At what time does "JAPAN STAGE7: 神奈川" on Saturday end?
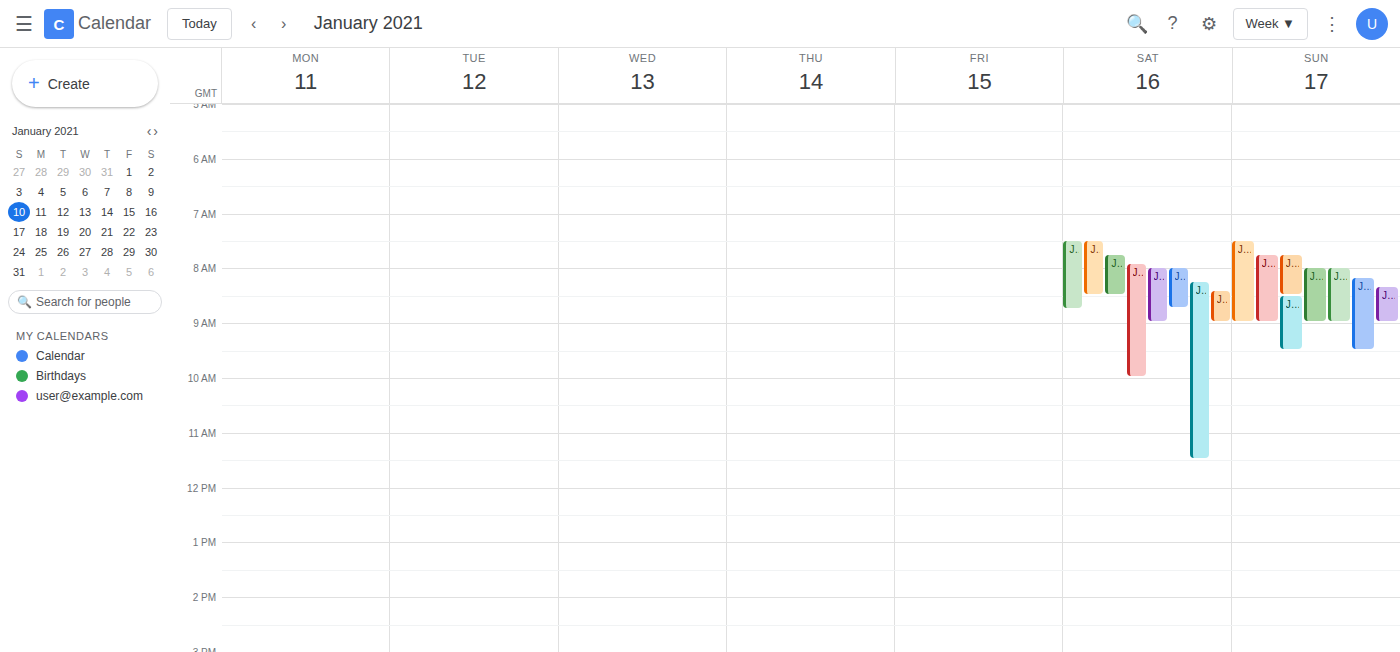
8:45 AM